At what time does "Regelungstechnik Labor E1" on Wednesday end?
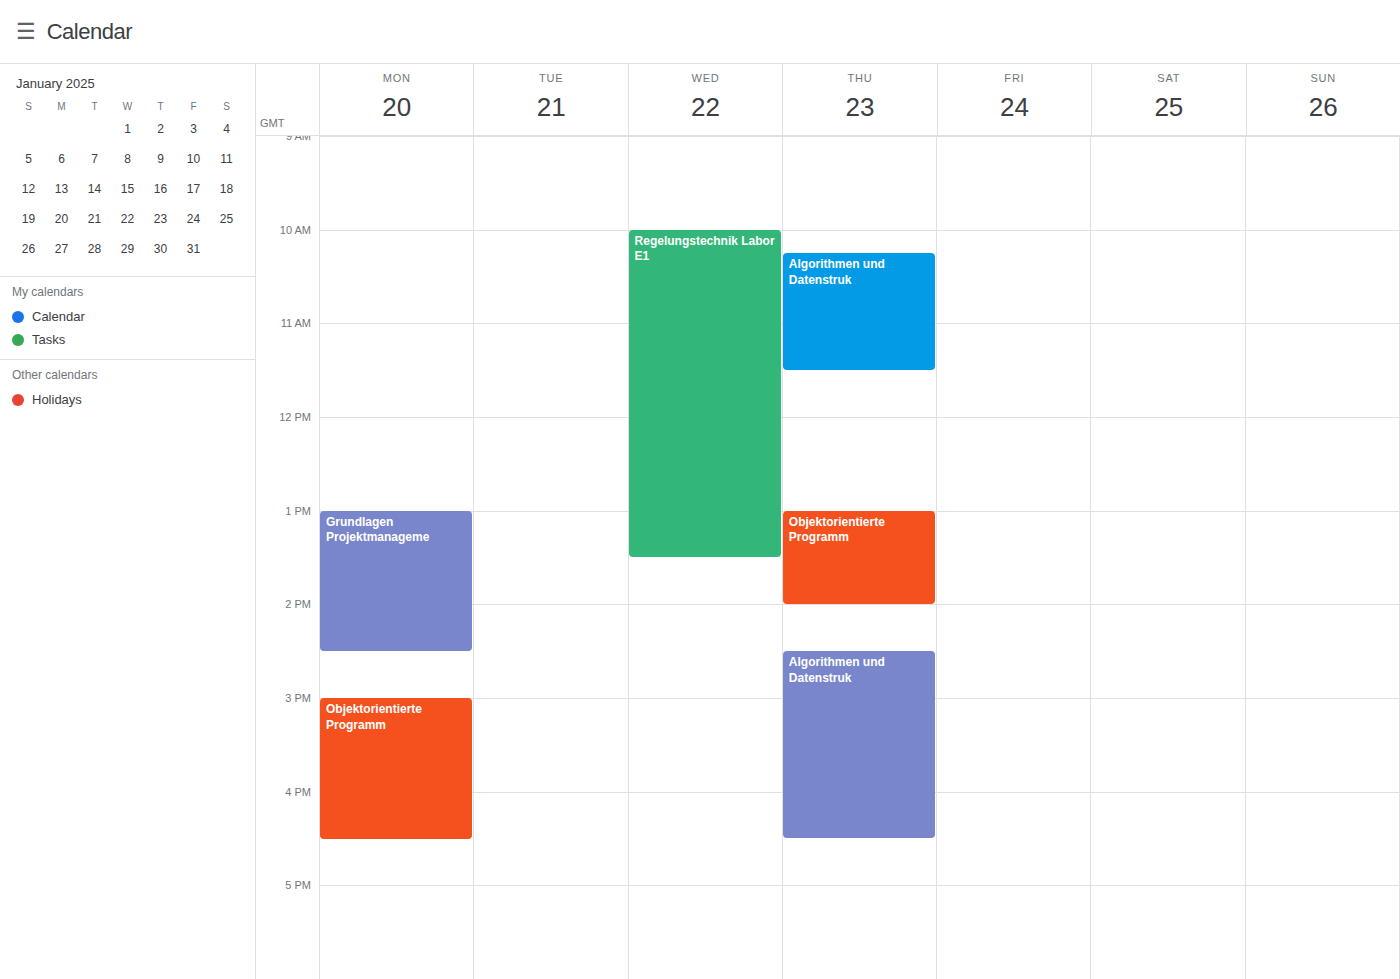
1:30 PM